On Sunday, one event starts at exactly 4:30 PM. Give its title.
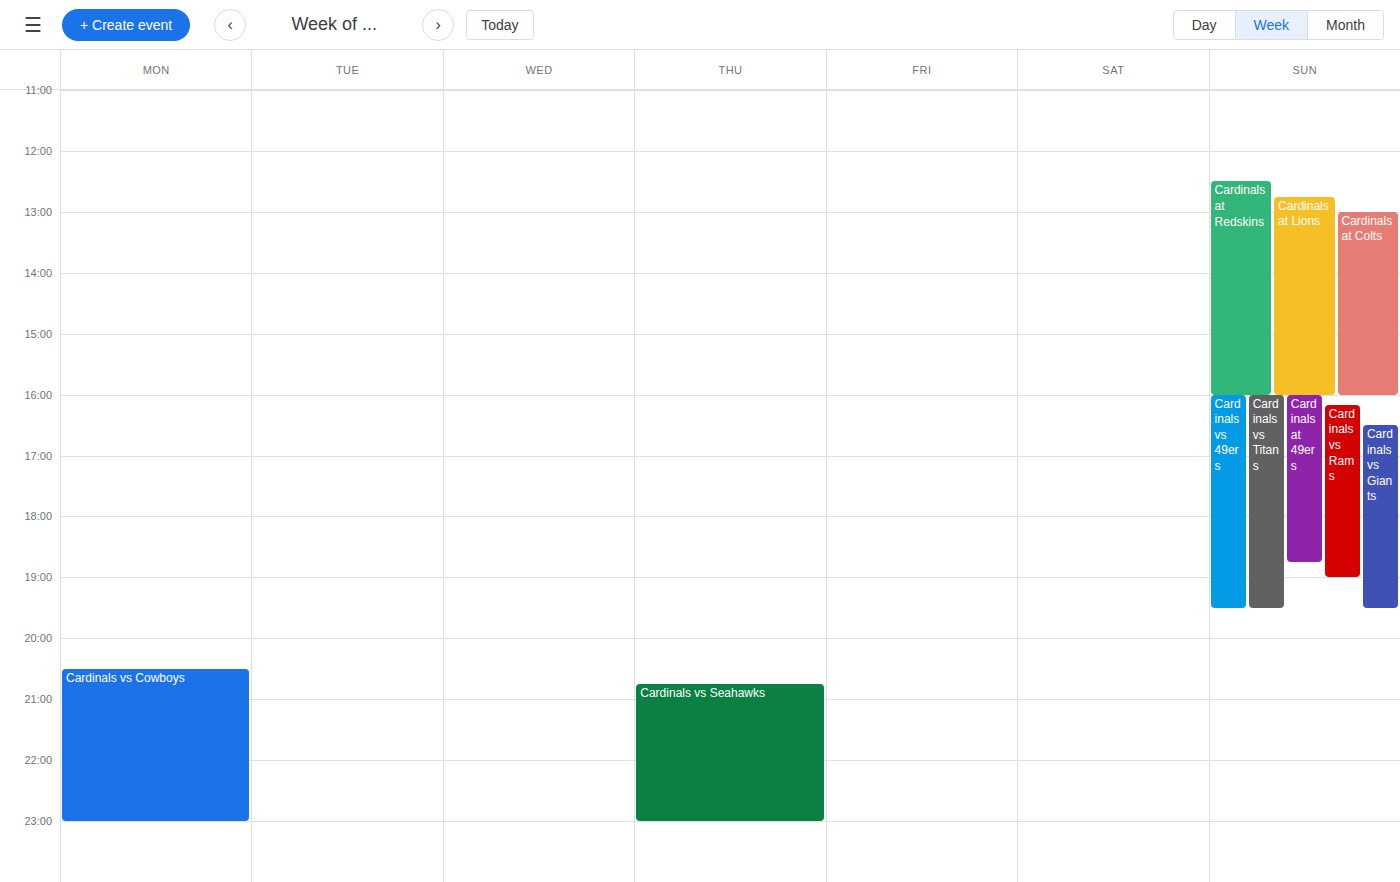
"Cardinals vs Giants"